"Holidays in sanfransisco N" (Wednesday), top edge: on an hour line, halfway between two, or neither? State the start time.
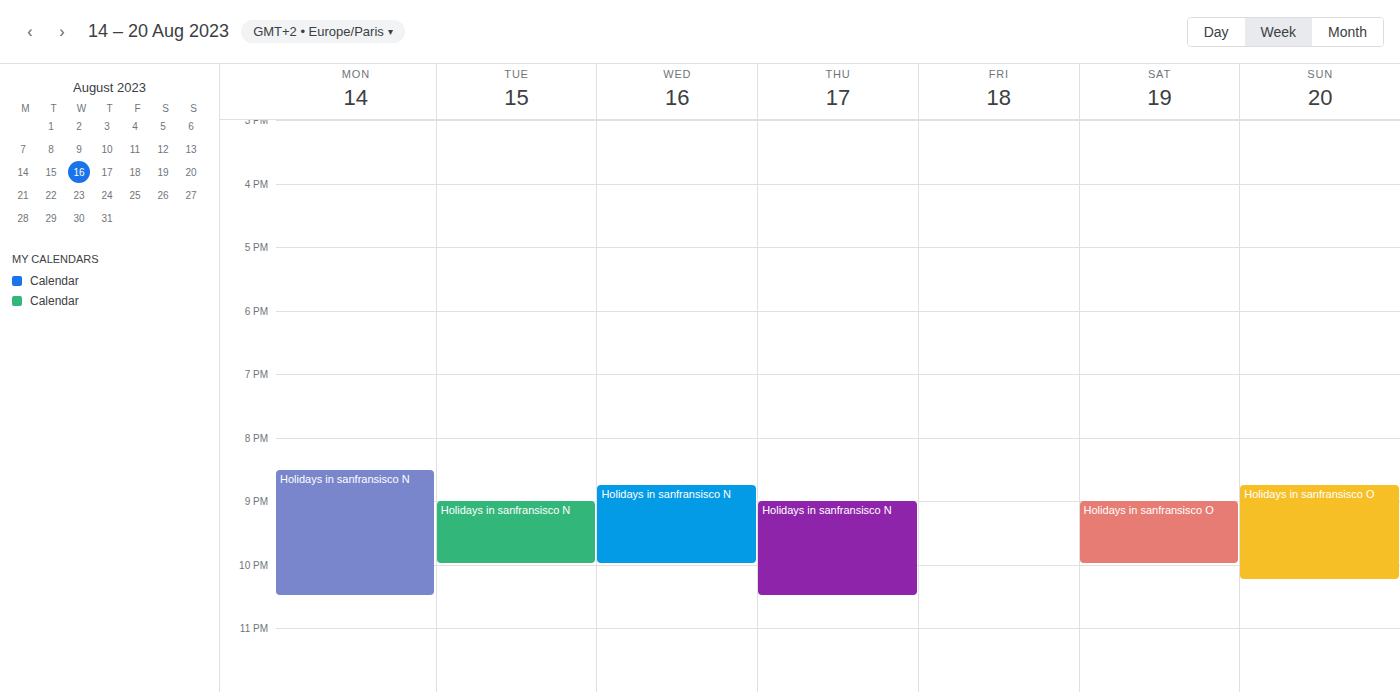
8:45 PM -- neither: three quarters of the way from the 8 PM line to the 9 PM line.